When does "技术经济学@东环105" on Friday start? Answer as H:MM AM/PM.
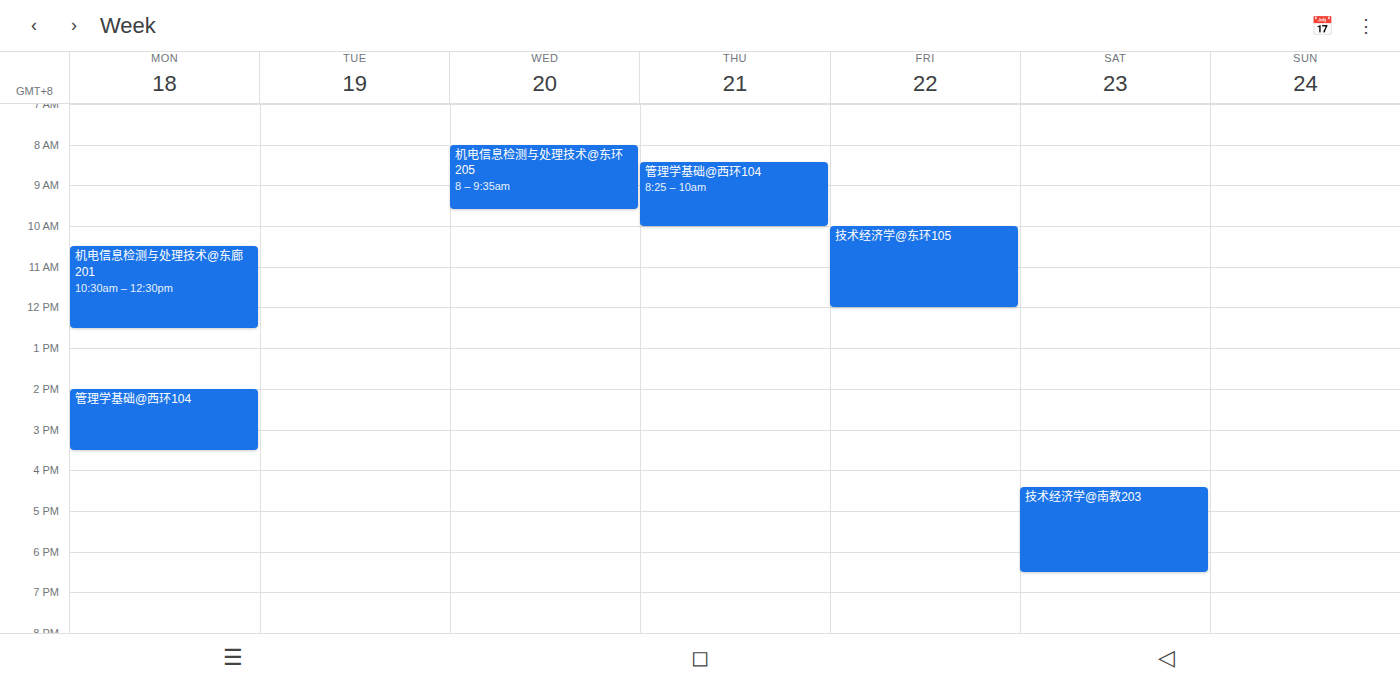
10:00 AM